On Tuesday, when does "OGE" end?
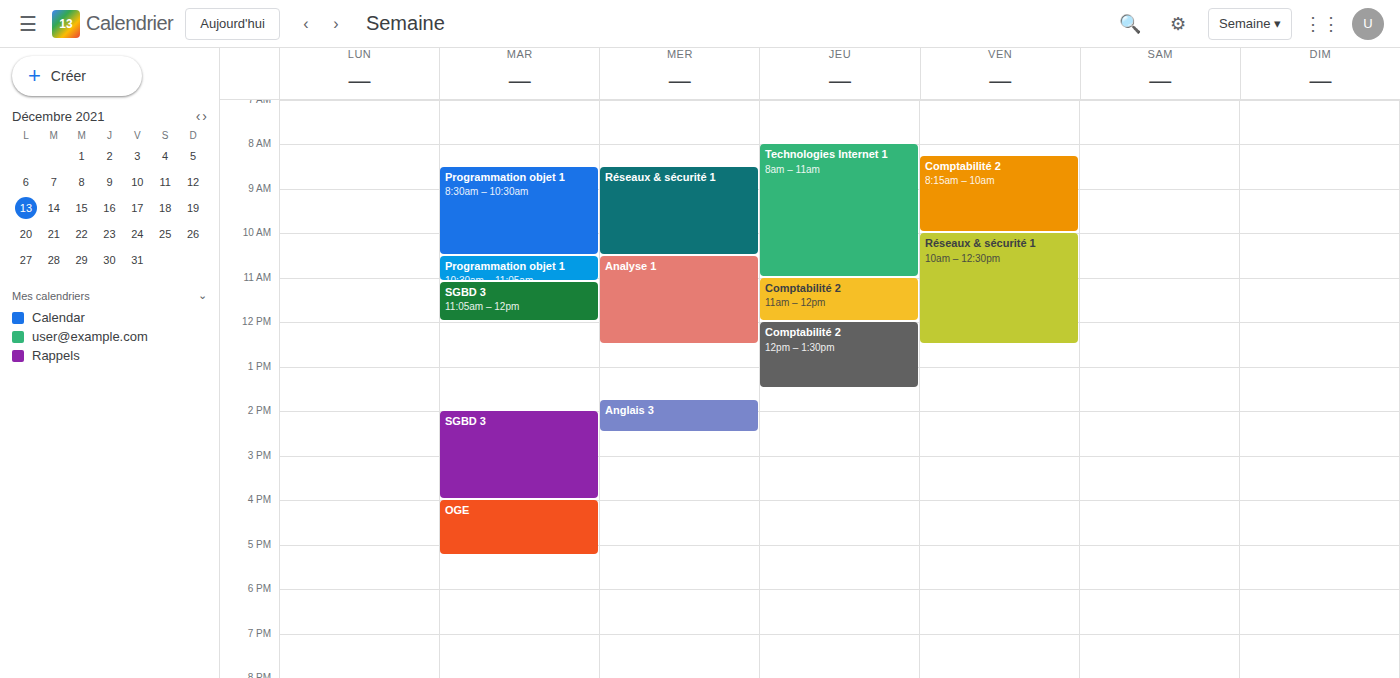
5:15 PM